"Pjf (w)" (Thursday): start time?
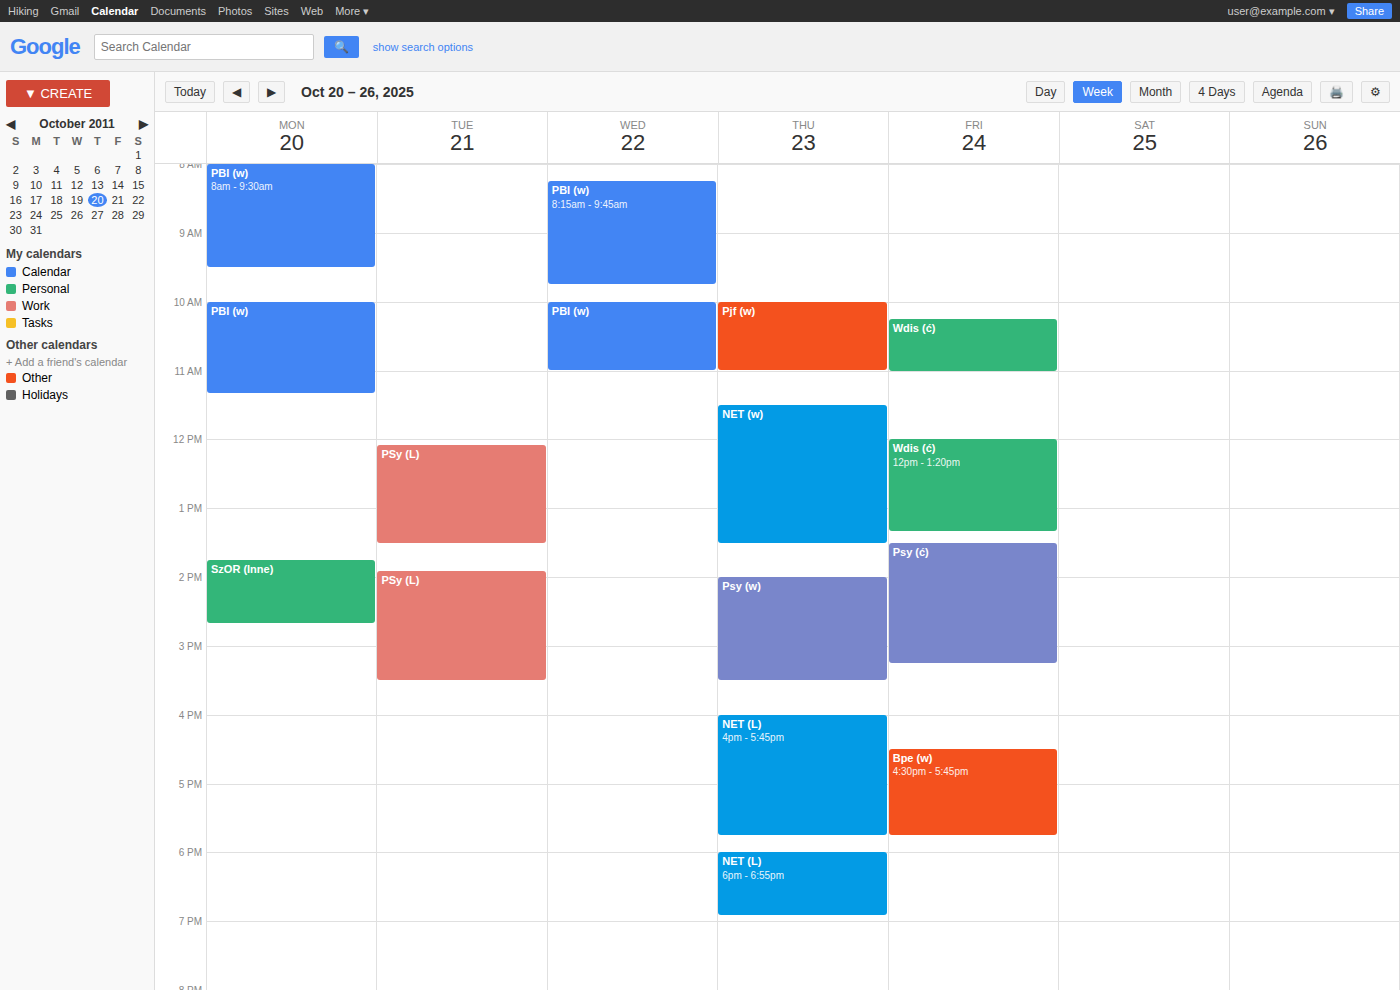
10:00 AM